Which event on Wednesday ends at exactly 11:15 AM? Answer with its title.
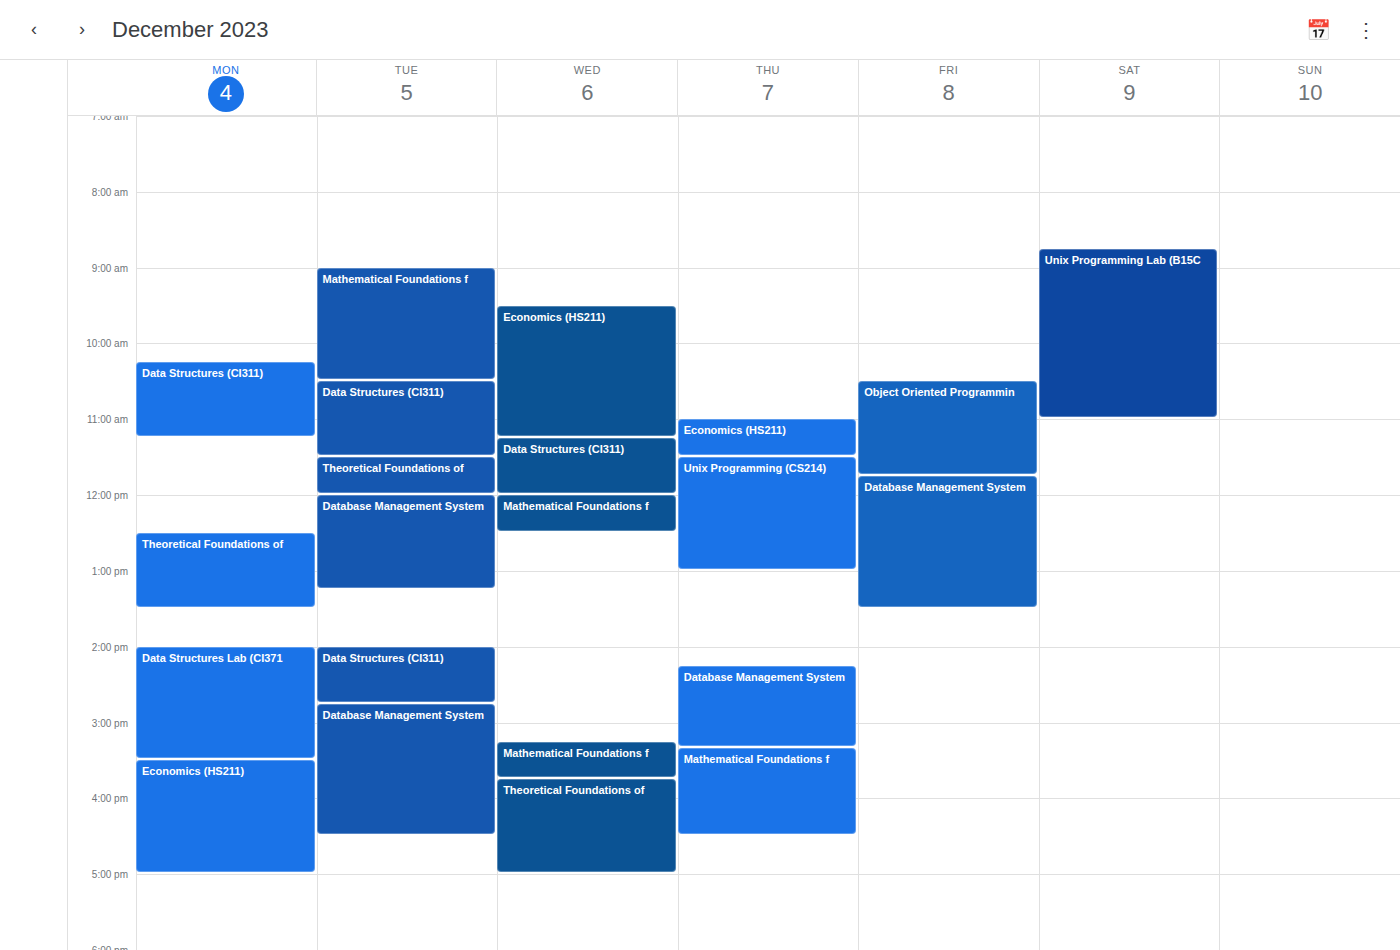
"Economics (HS211)"